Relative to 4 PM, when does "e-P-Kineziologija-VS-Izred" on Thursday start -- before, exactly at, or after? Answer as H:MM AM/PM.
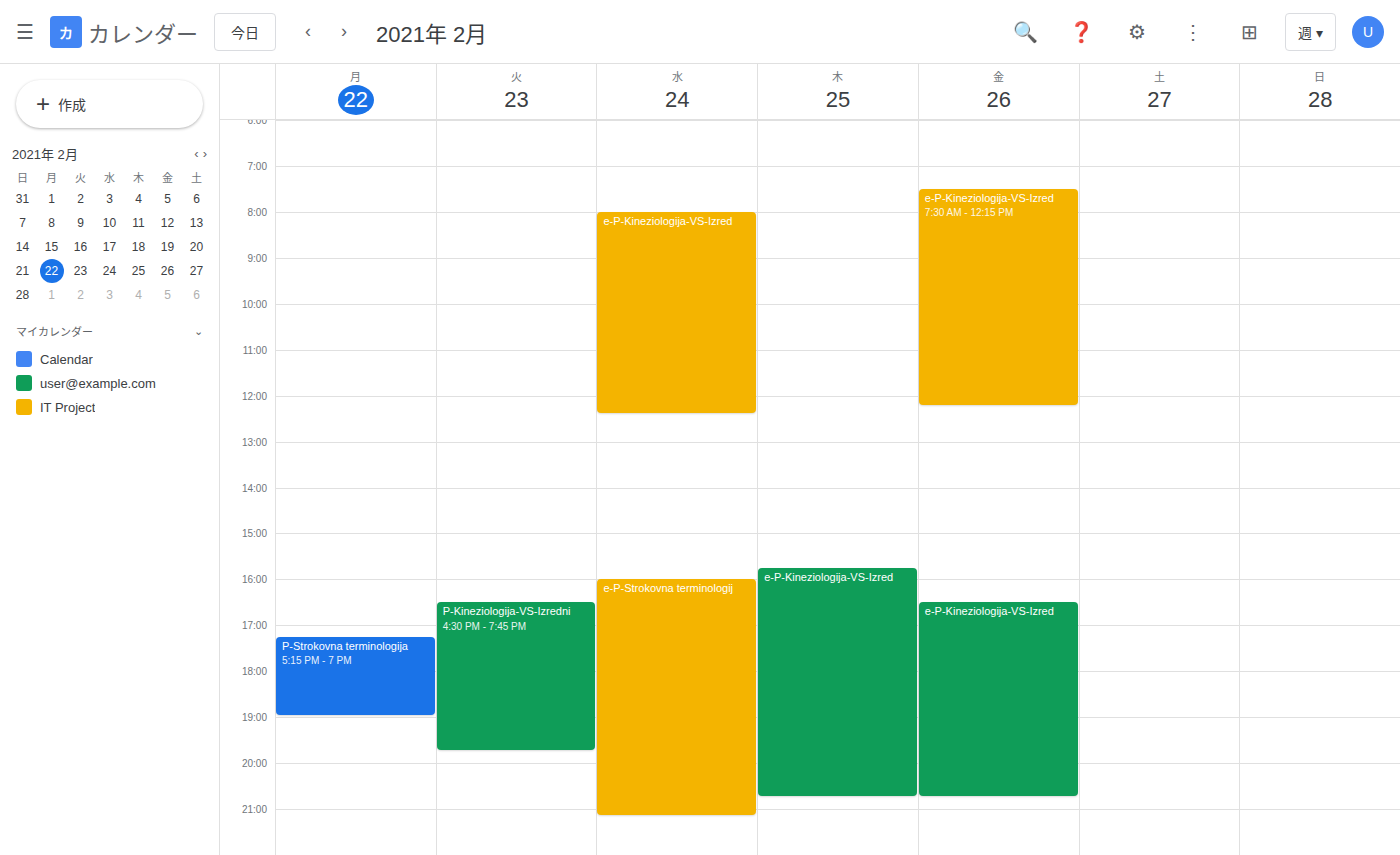
3:45 PM -- before 4 PM, 15 minutes above the 4 PM line.